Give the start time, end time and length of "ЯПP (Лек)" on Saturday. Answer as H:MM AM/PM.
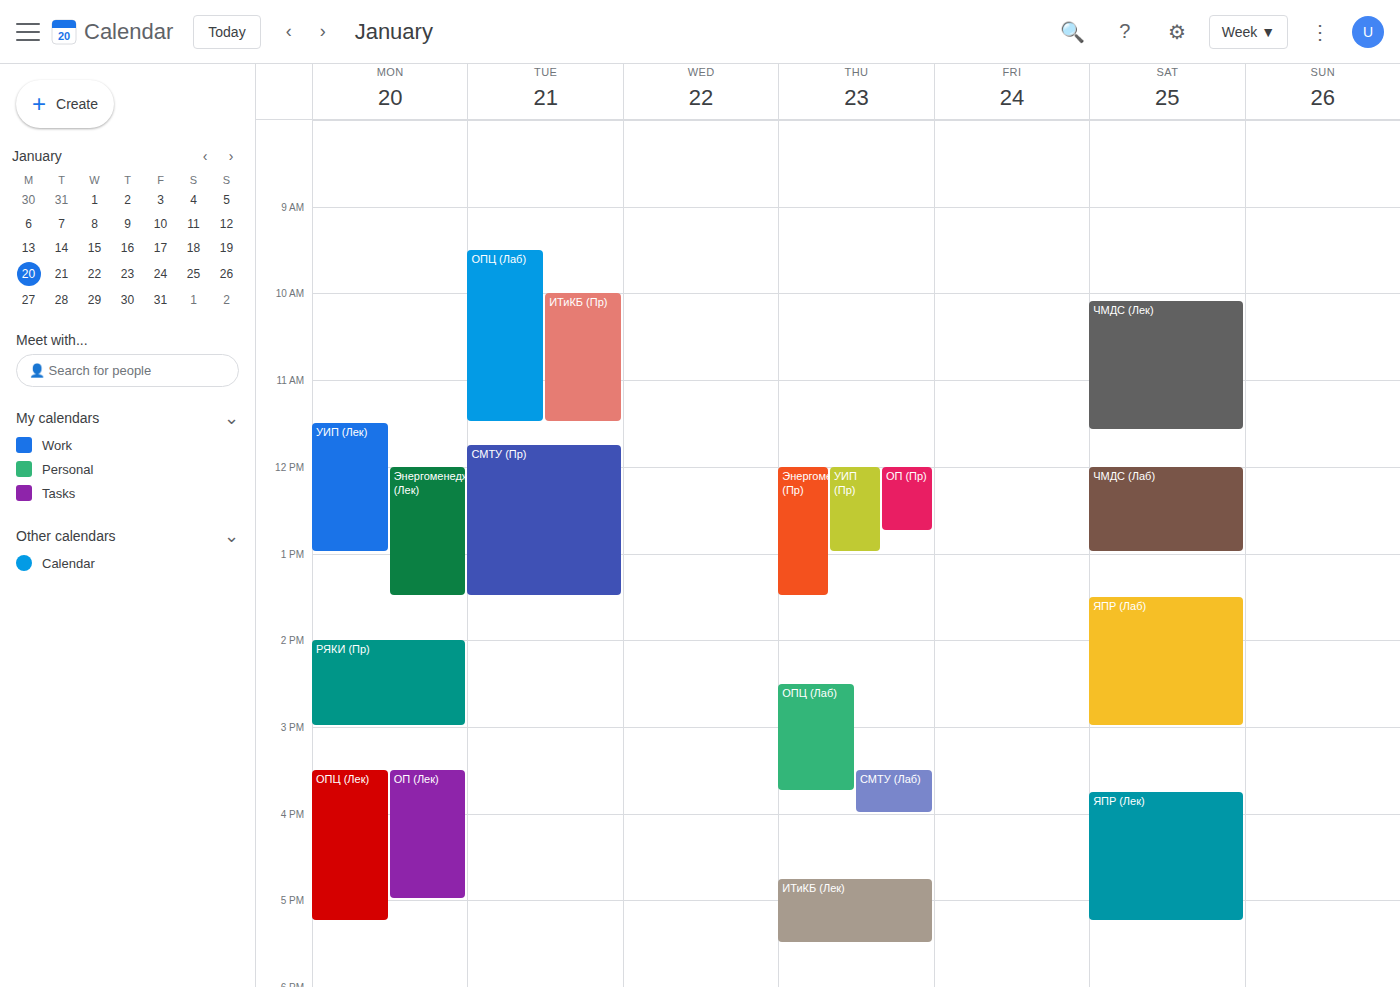
3:45 PM to 5:15 PM, 1 hour 30 minutes